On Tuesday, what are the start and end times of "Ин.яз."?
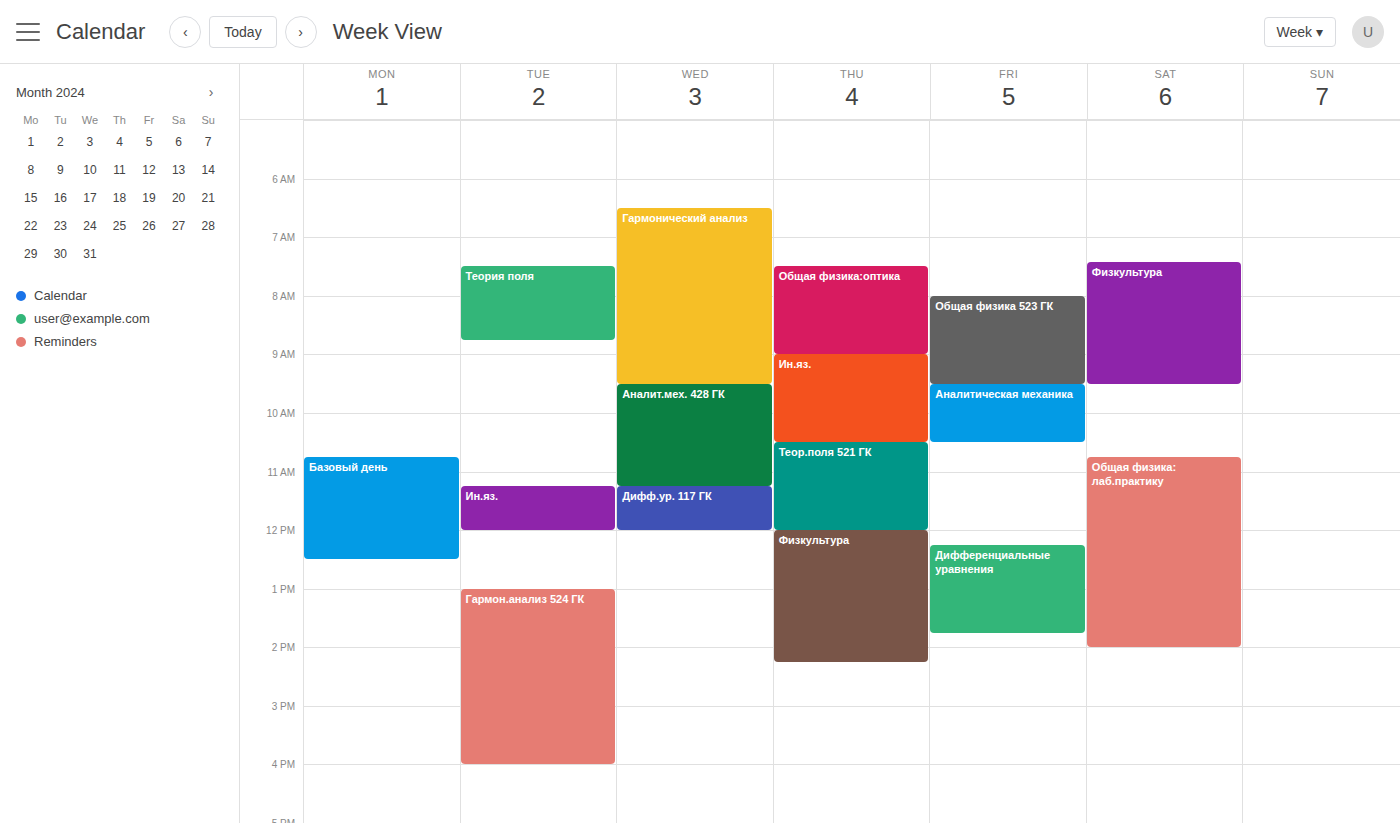
11:15 AM to 12:00 PM